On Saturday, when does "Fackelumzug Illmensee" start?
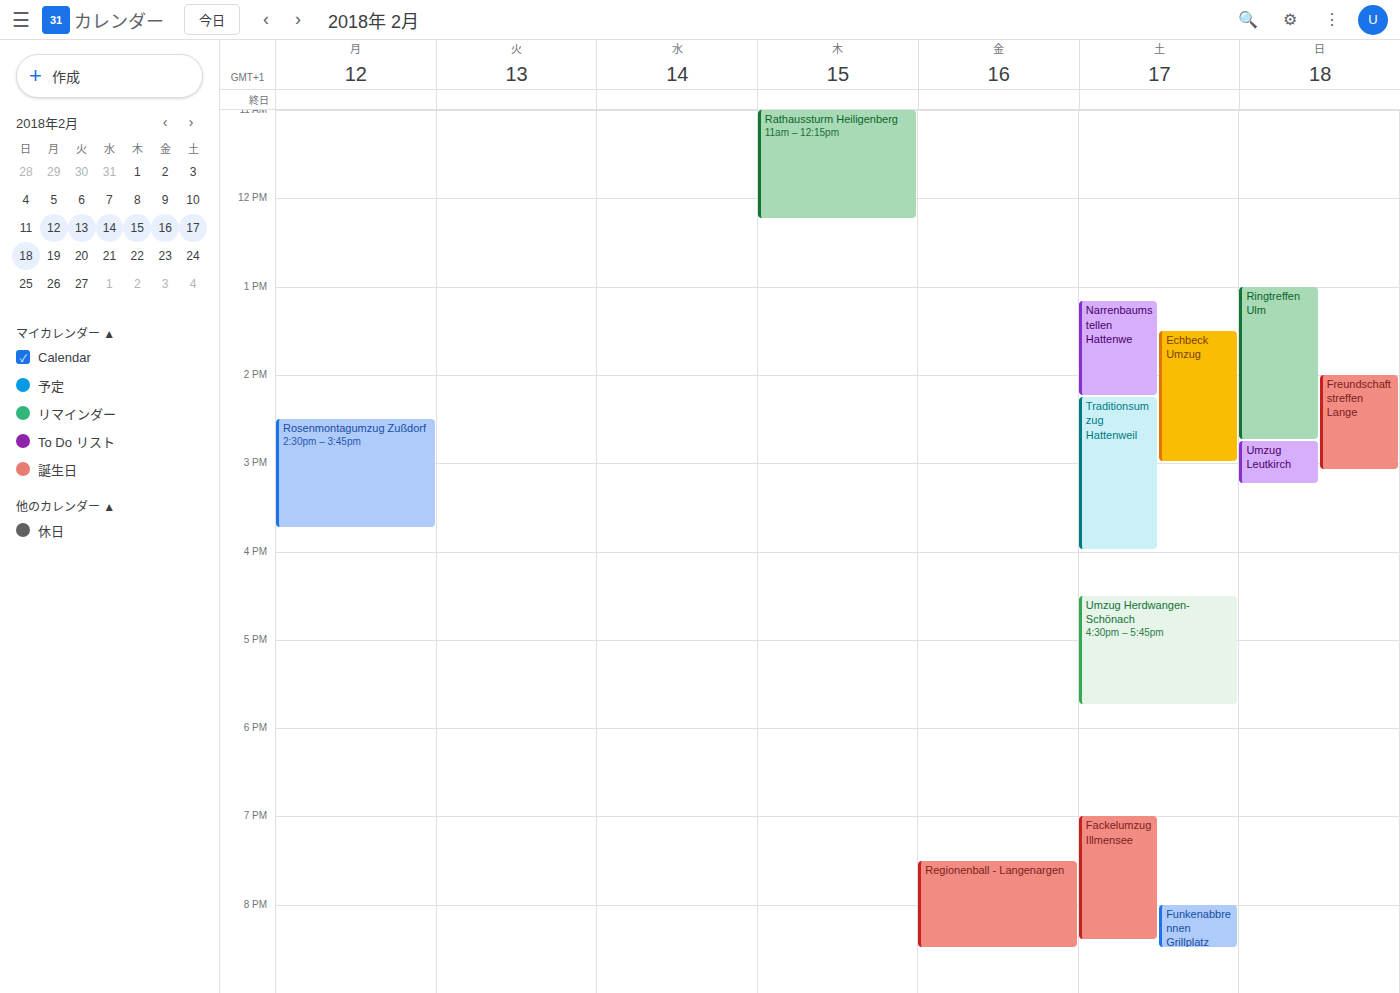
7:00 PM